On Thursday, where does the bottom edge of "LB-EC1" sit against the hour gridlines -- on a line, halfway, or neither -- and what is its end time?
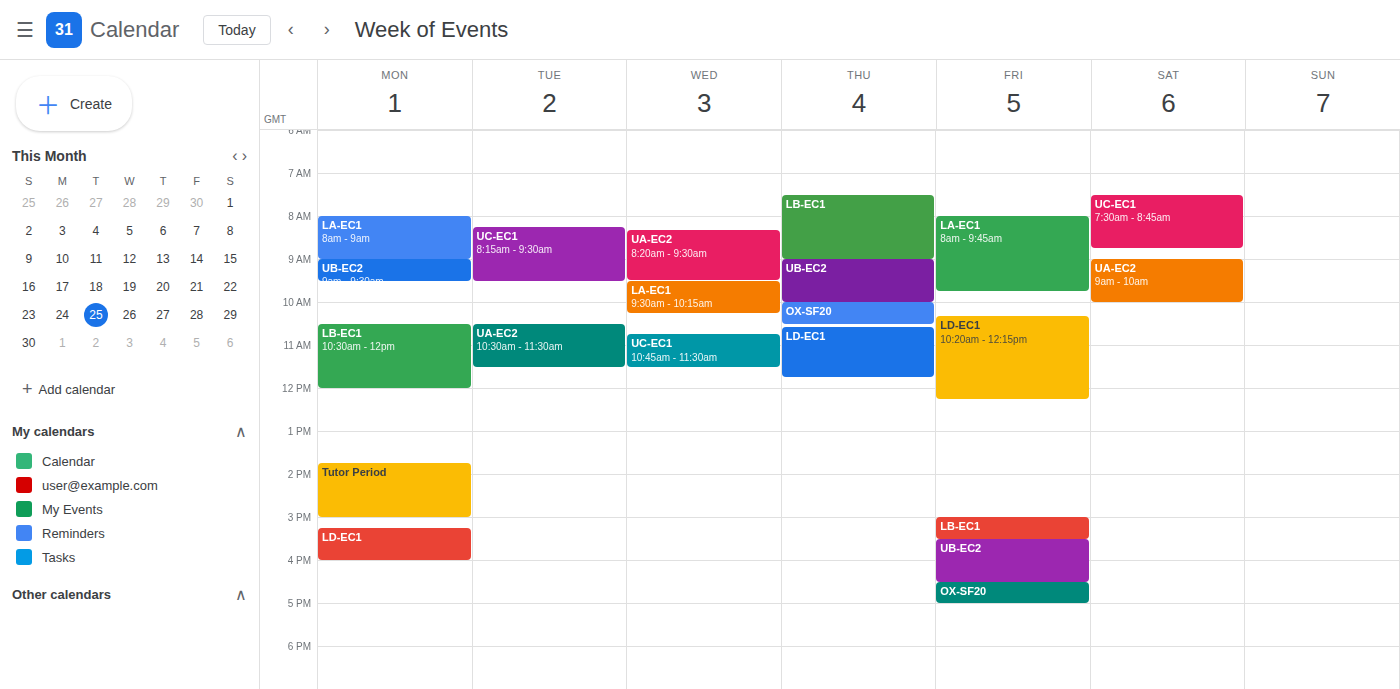
9:00 AM -- exactly on the 9 AM line.